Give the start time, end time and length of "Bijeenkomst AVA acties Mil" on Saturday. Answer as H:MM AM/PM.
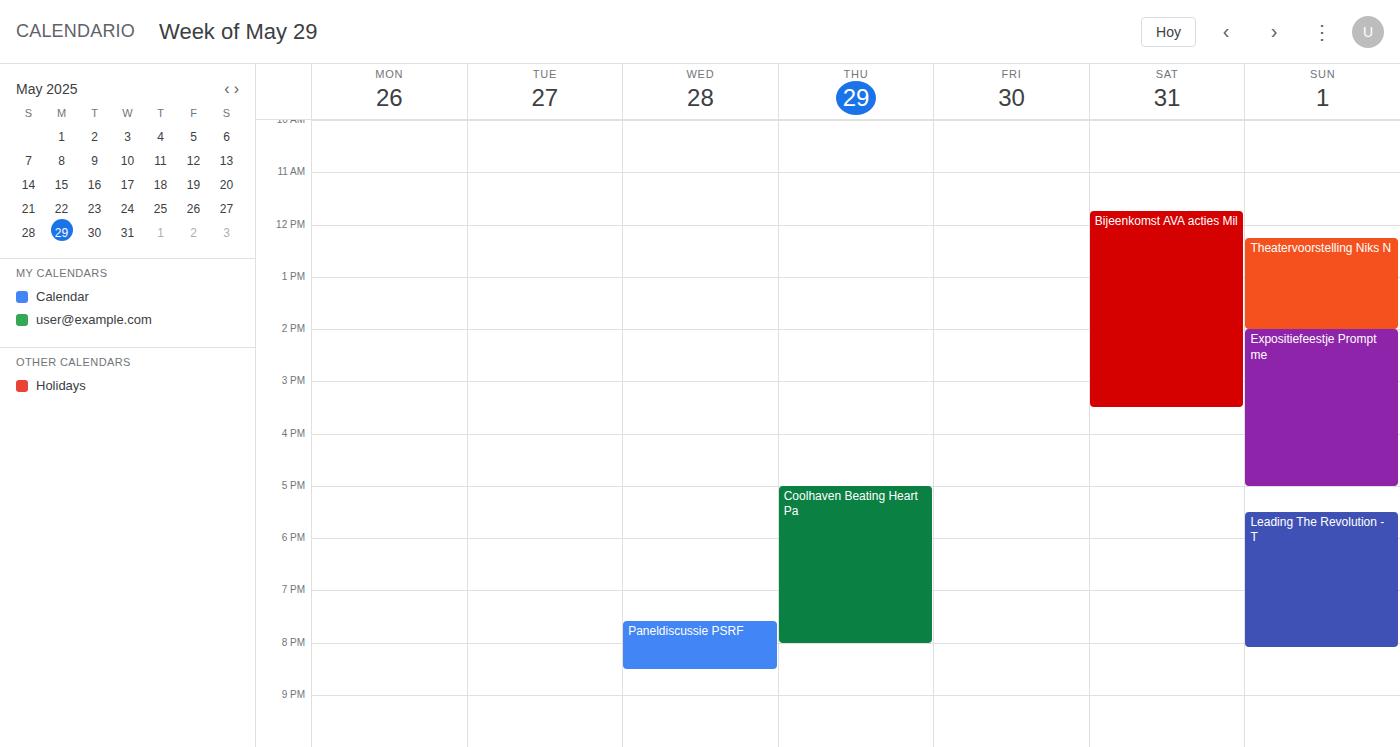
11:45 AM to 3:30 PM, 3 hours 45 minutes